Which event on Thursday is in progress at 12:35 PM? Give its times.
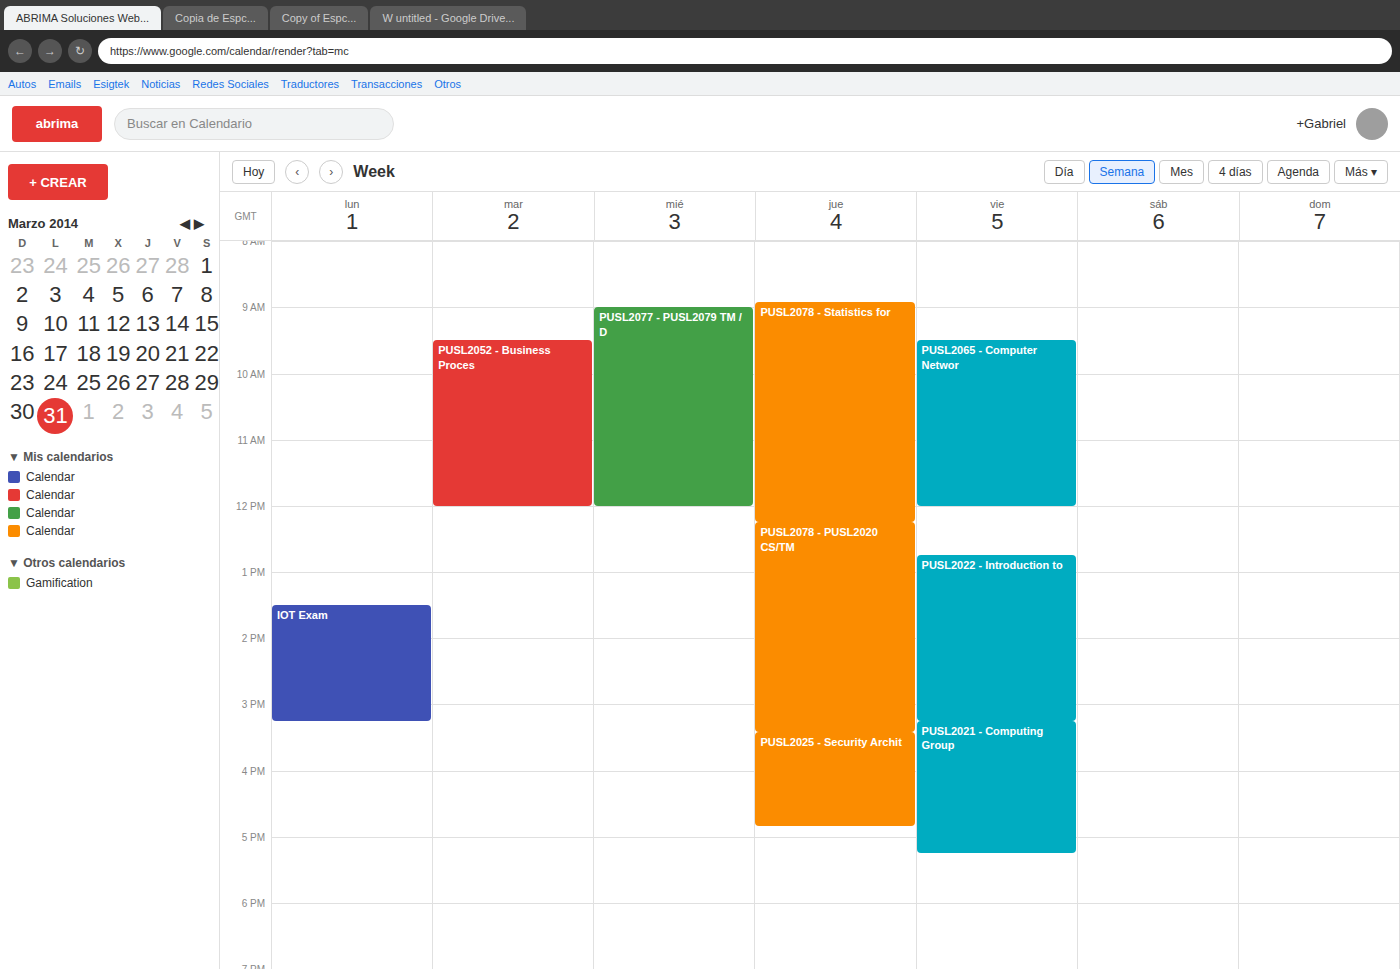
"PUSL2078 - PUSL2020 CS/TM", 12:15 PM to 3:25 PM